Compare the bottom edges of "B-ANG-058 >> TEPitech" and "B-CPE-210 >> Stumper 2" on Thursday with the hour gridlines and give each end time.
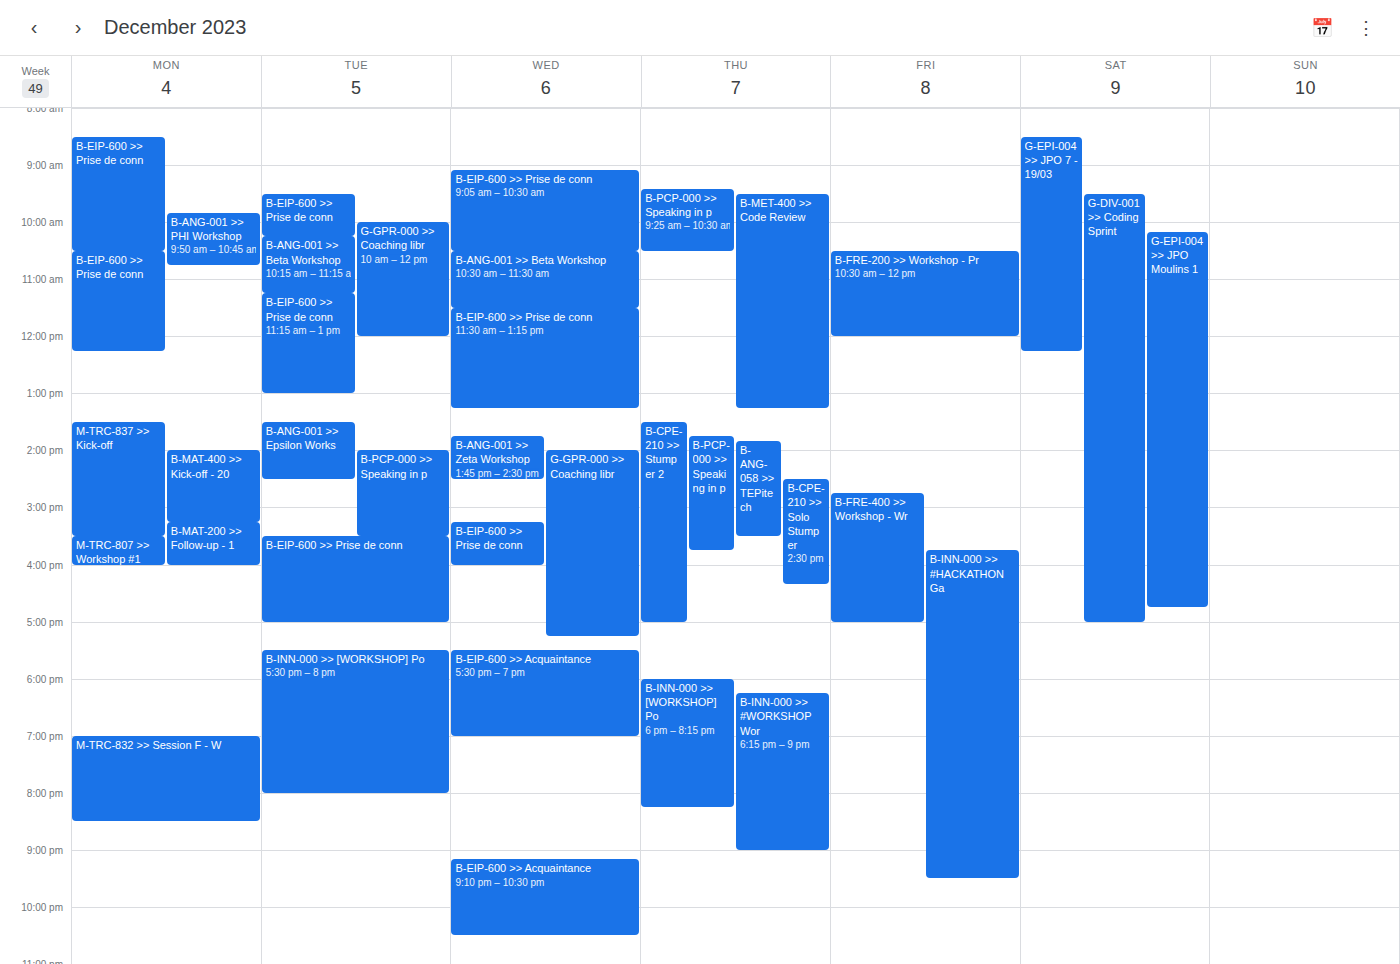
"B-ANG-058 >> TEPitech": 3:30 PM, halfway between the 3 PM and 4 PM lines. "B-CPE-210 >> Stumper 2": 5:00 PM, exactly on the 5 PM line.